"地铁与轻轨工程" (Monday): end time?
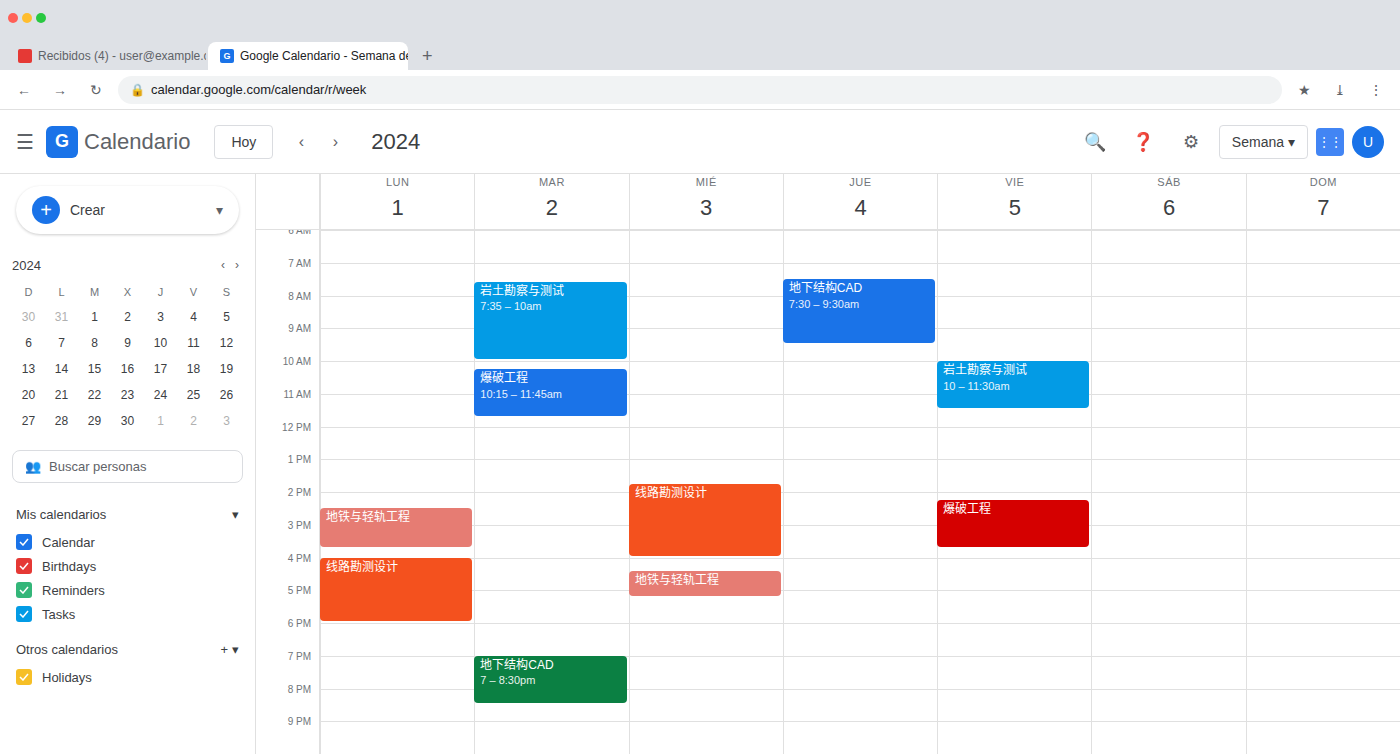
3:45 PM